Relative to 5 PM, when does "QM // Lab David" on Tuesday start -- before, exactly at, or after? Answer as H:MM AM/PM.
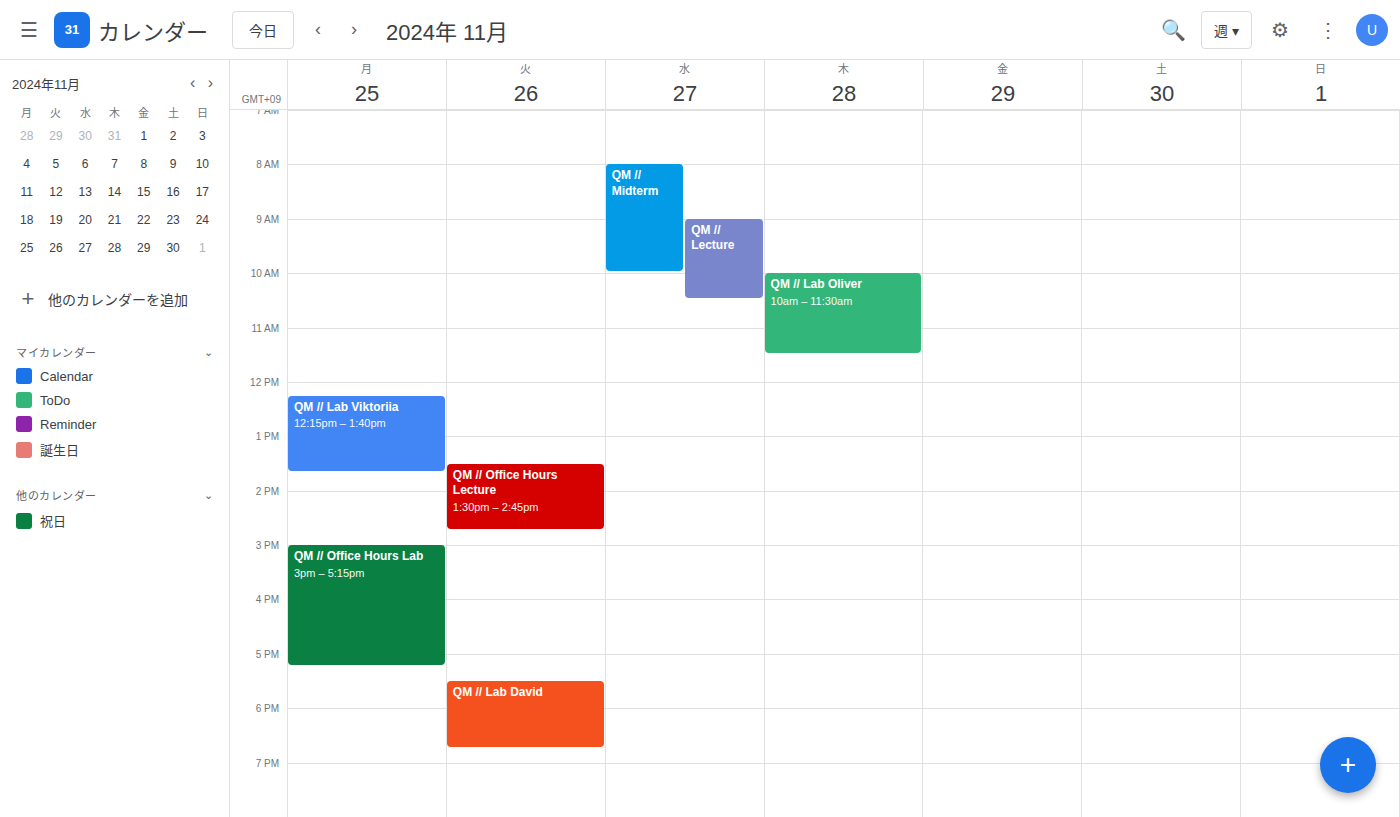
5:30 PM -- after 5 PM, 30 minutes below the 5 PM line.